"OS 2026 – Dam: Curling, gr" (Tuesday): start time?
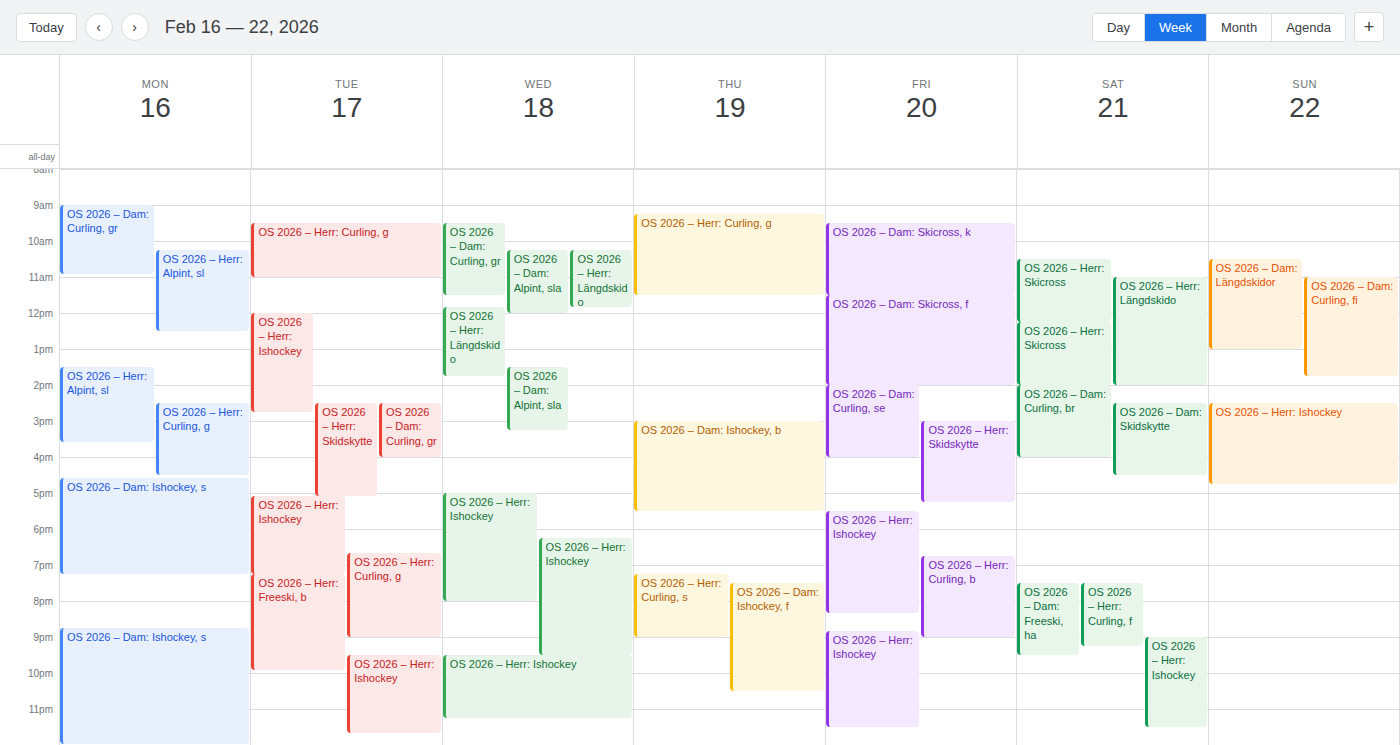
2:30 PM